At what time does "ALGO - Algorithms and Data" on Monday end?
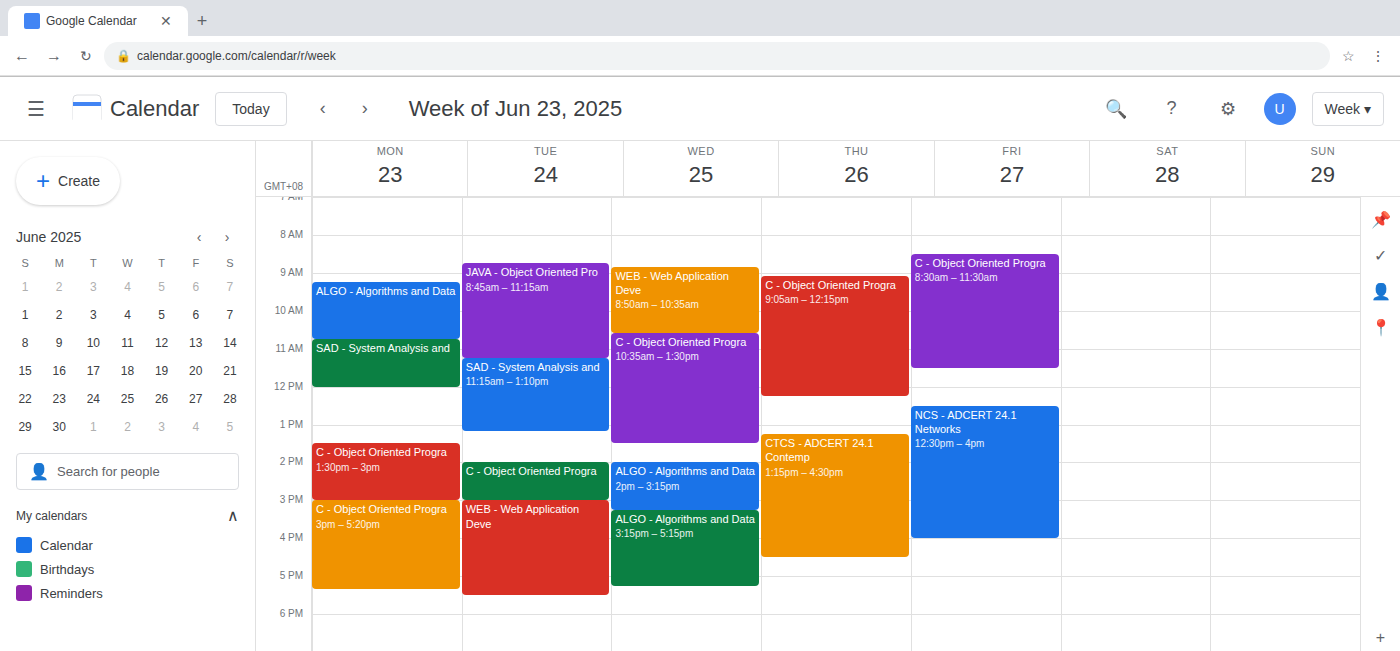
10:45 AM